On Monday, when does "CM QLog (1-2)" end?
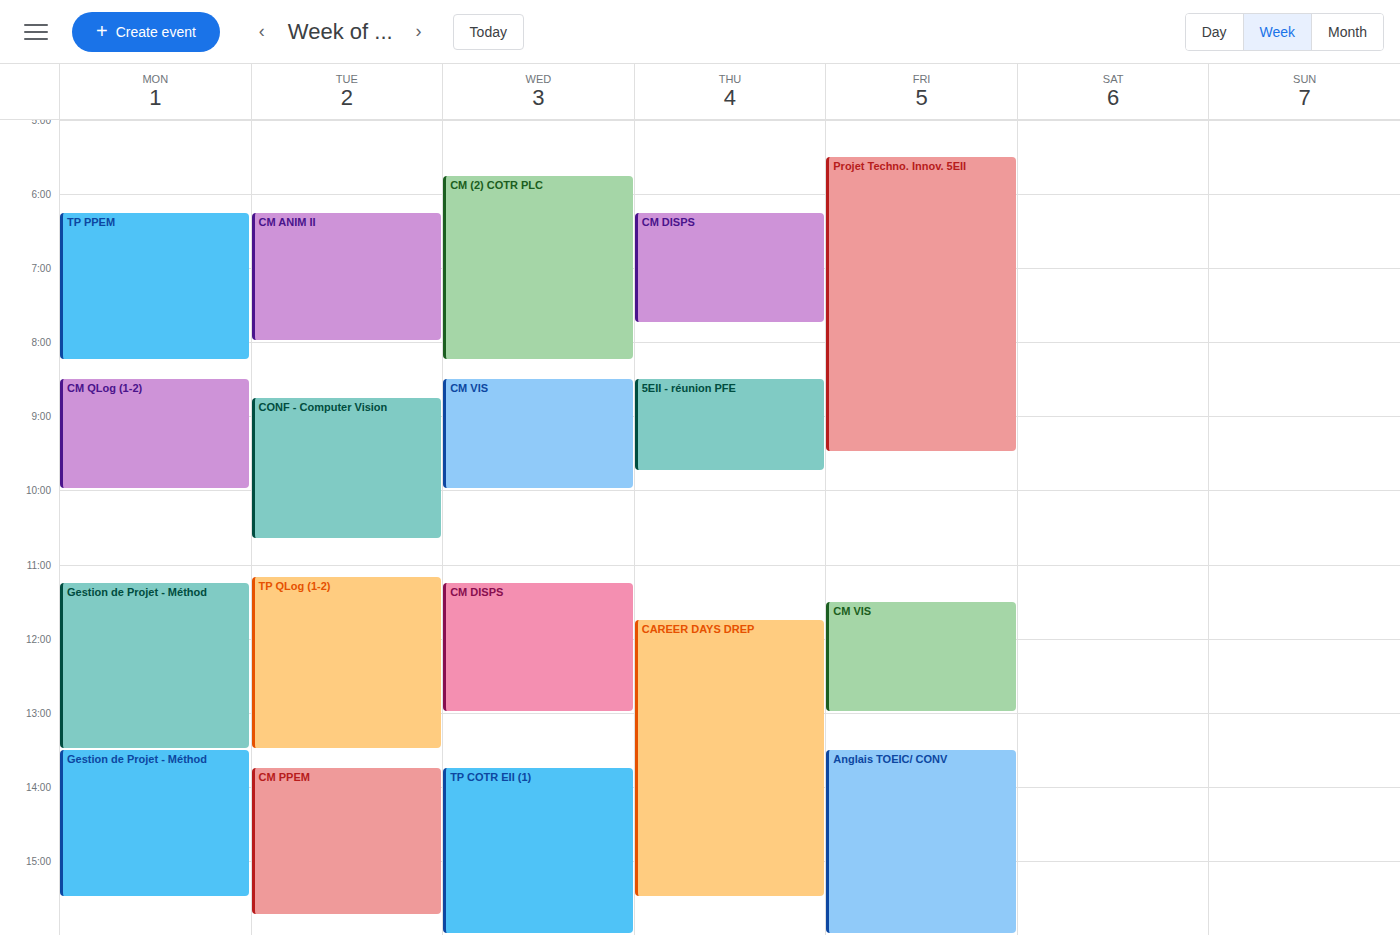
10:00 AM